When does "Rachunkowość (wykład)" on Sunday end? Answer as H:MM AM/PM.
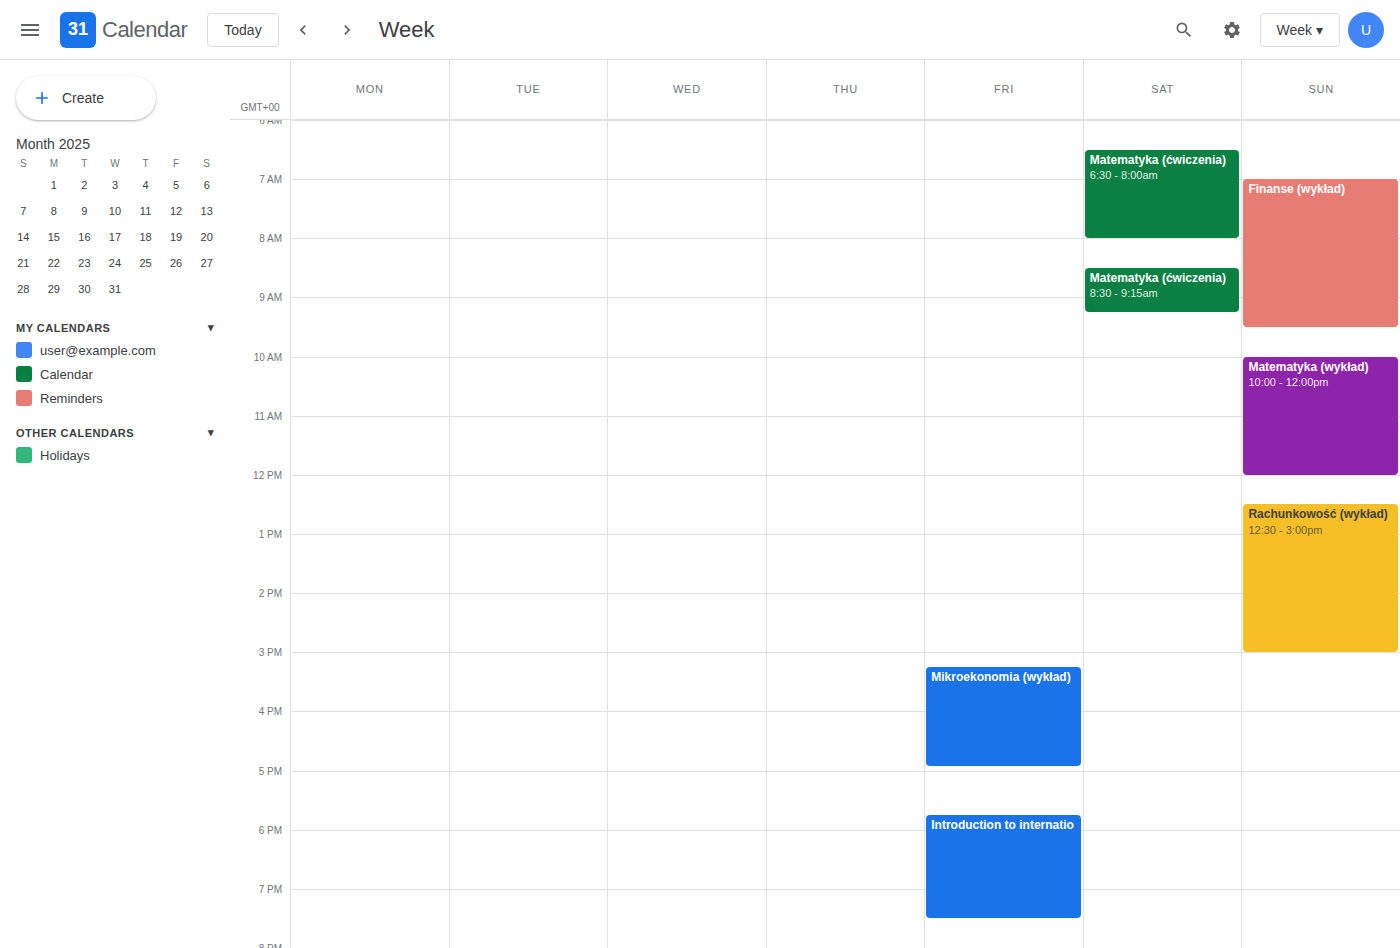
3:00 PM